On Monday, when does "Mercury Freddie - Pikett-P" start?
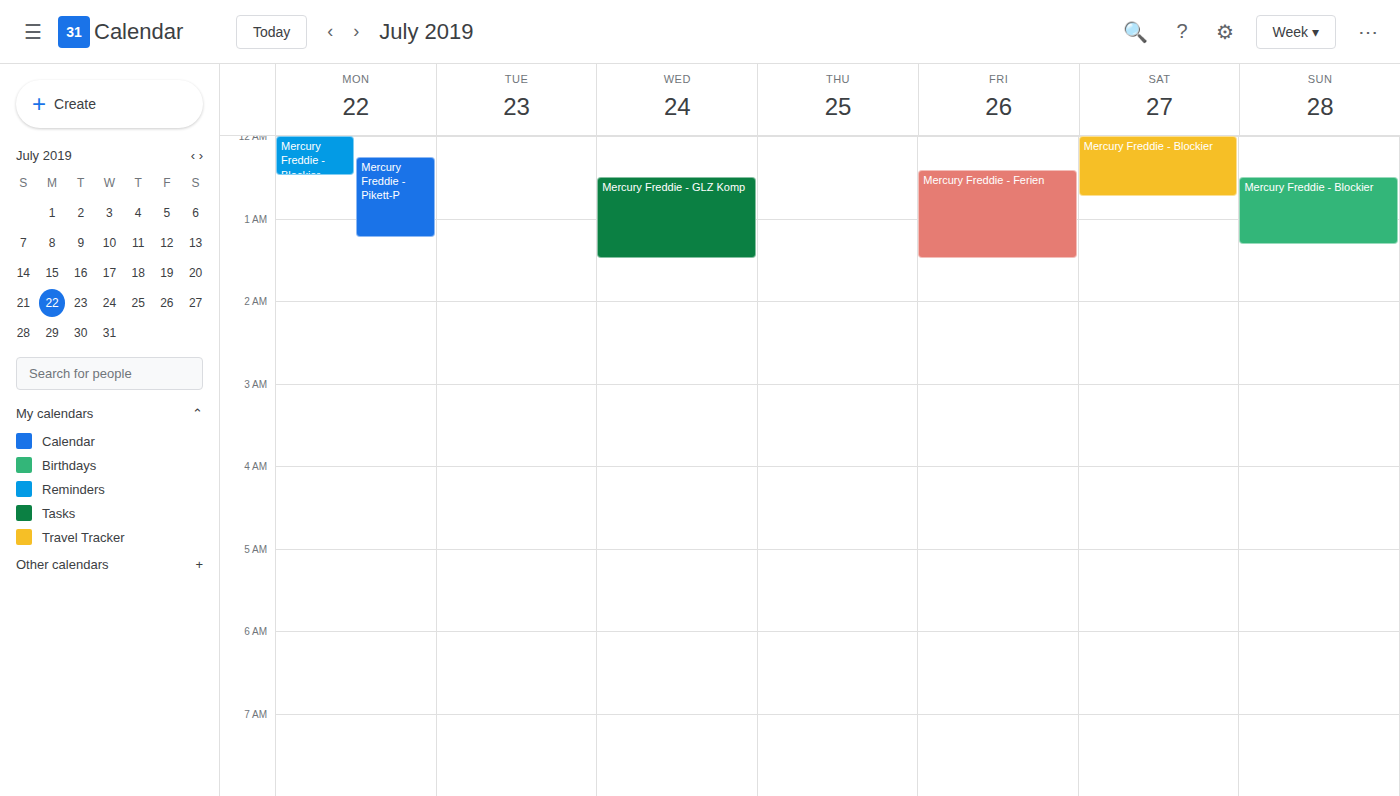
00:15